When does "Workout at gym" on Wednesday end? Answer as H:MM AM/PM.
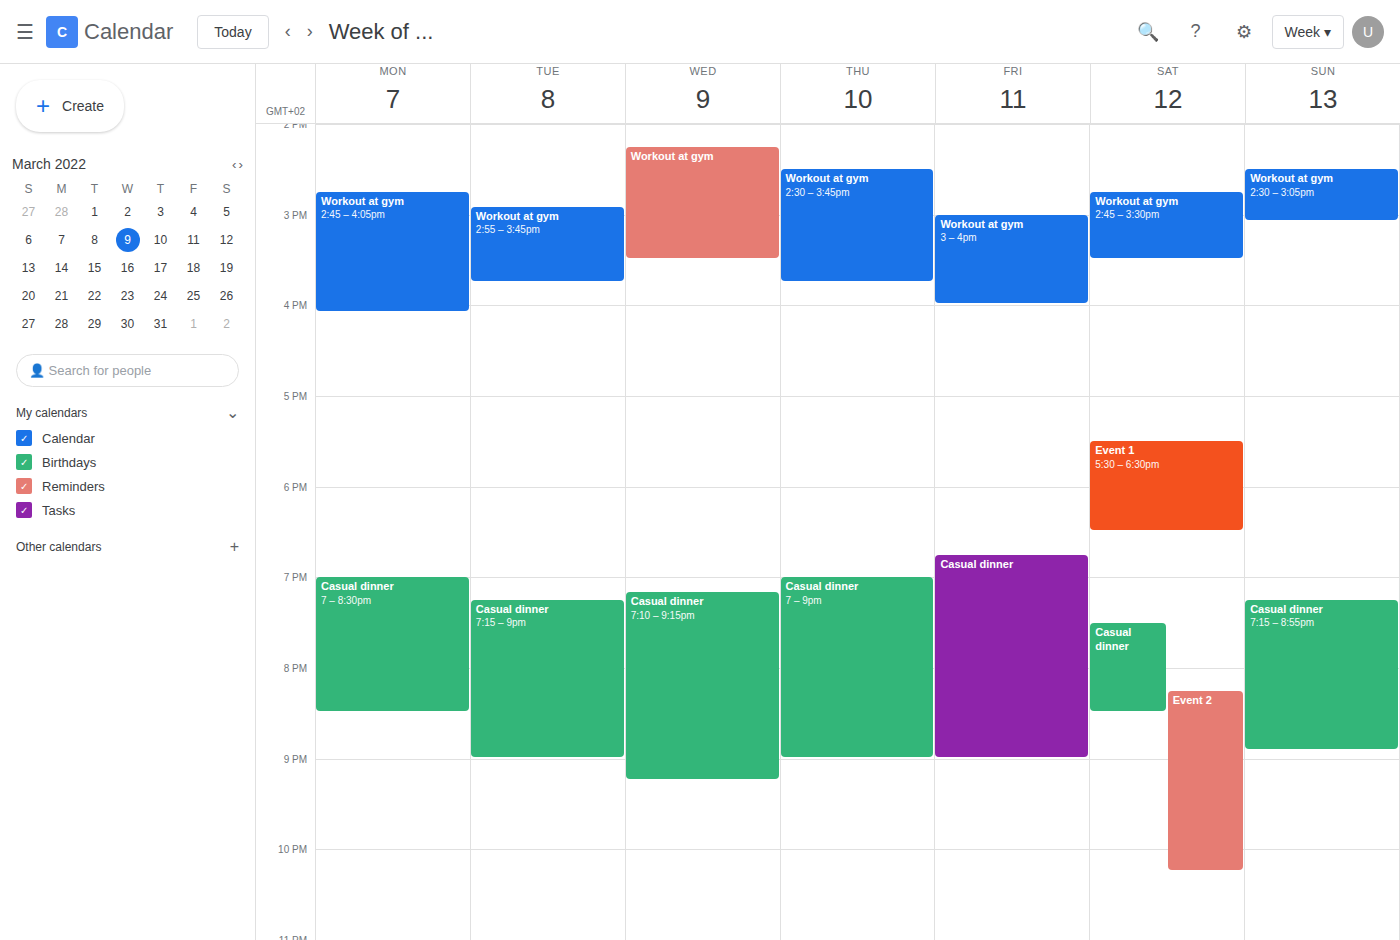
3:30 PM